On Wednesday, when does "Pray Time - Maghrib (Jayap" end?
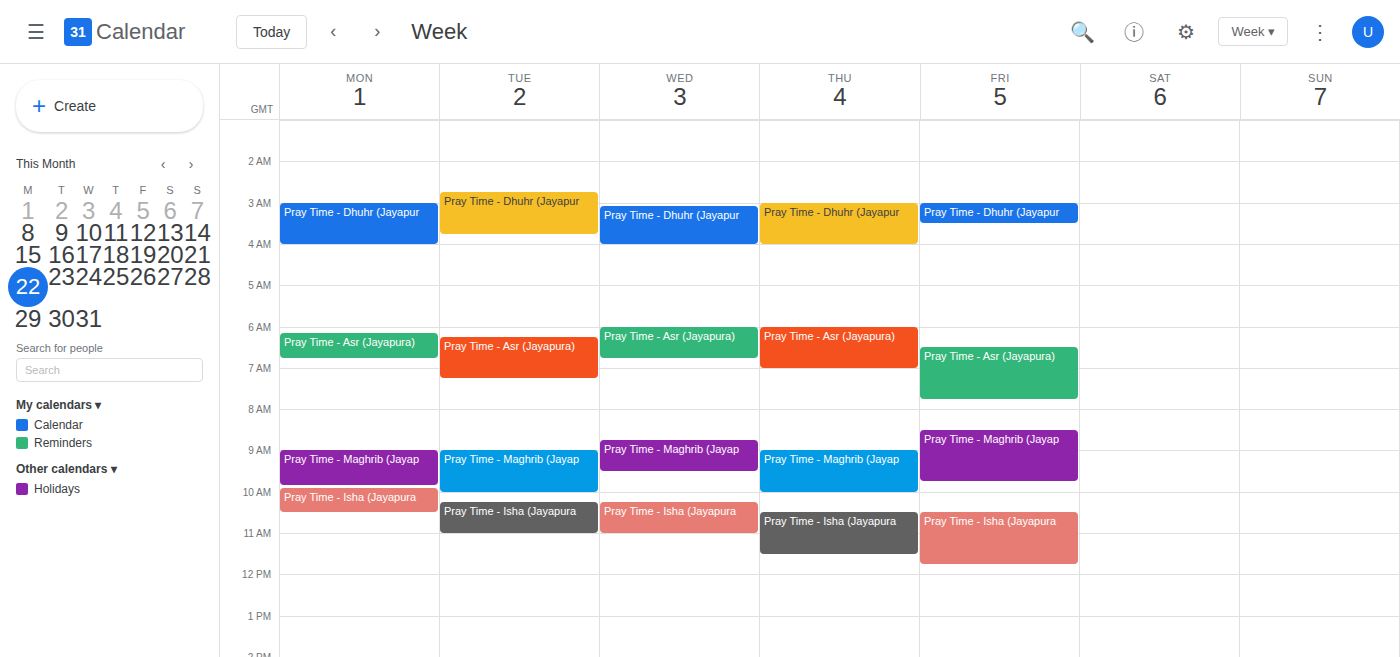
9:30 AM